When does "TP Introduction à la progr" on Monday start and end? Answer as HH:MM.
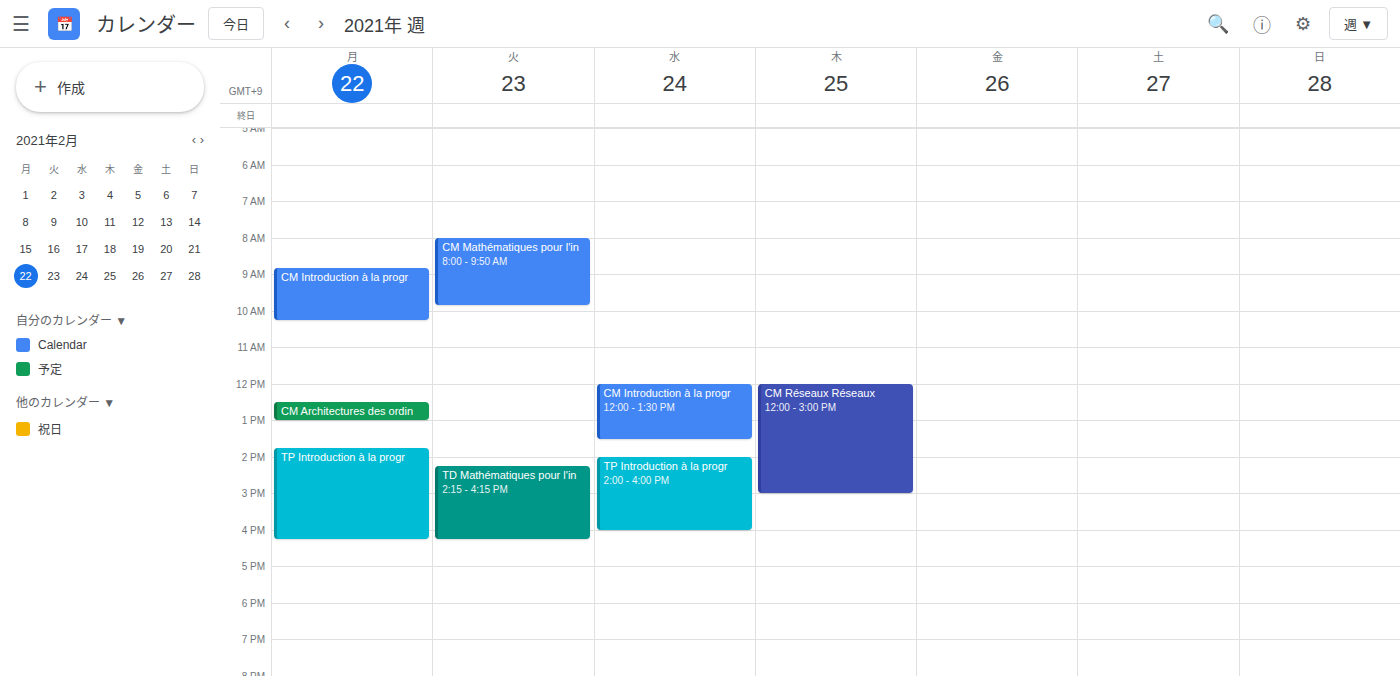
13:45 to 16:15